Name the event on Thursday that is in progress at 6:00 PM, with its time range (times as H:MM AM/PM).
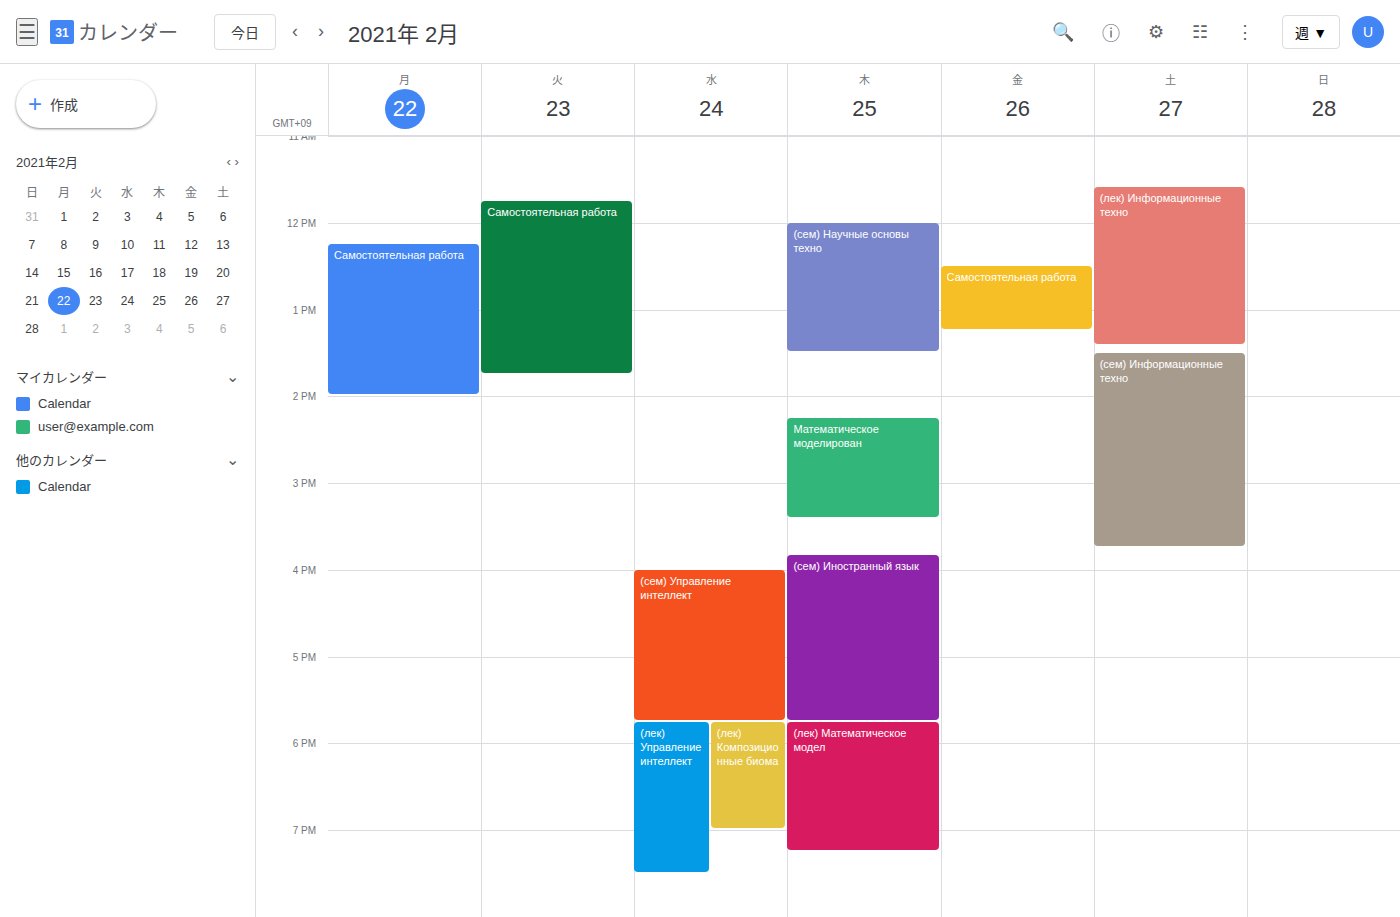
"(лек) Математическое модел", 5:45 PM to 7:15 PM